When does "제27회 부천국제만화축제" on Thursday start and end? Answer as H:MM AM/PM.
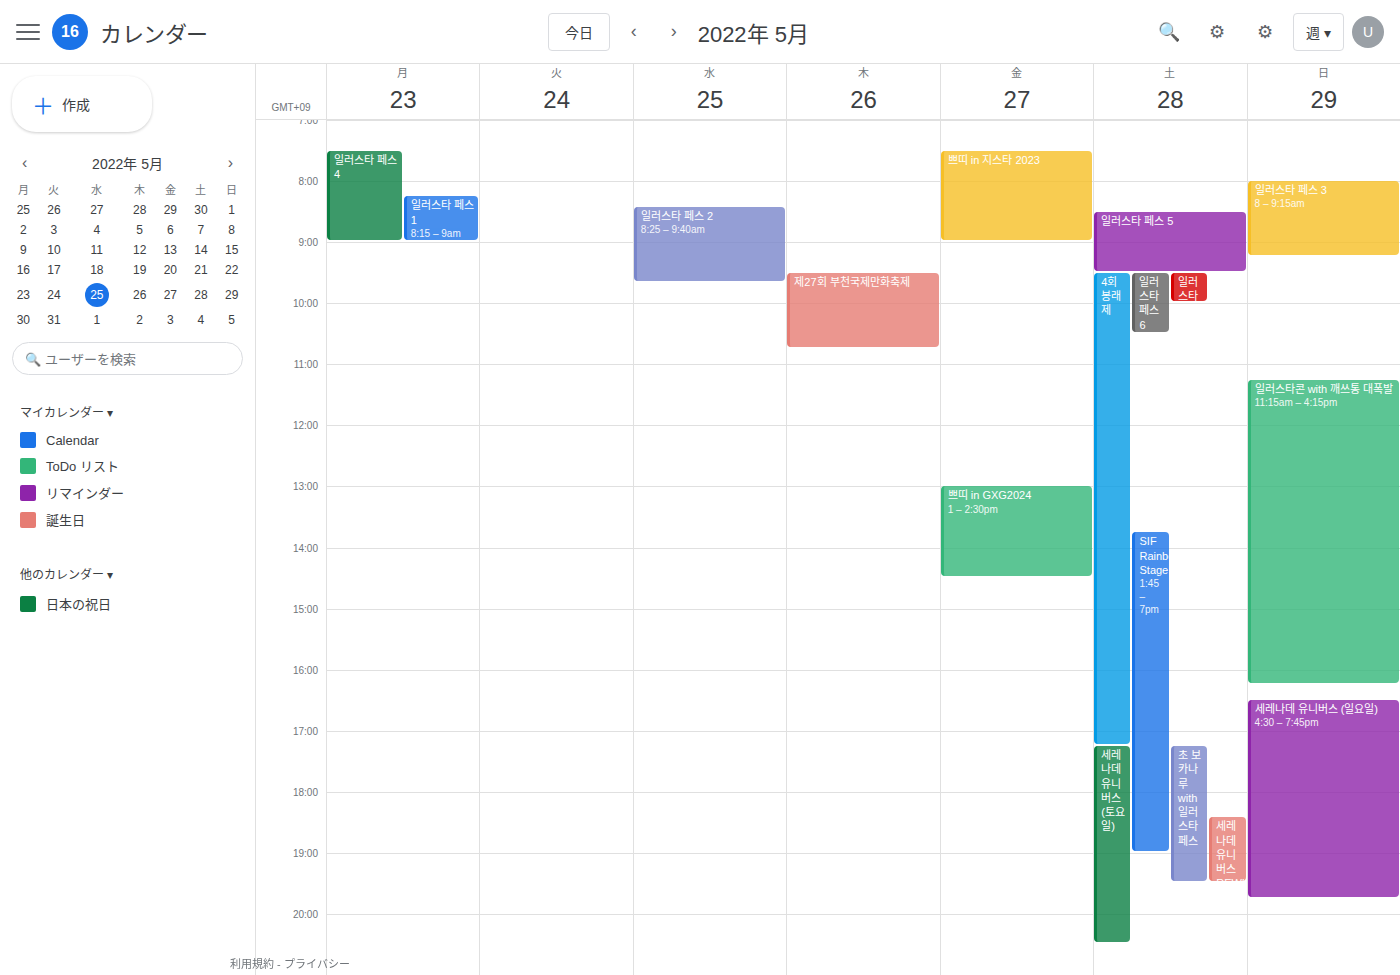
9:30 AM to 10:45 AM